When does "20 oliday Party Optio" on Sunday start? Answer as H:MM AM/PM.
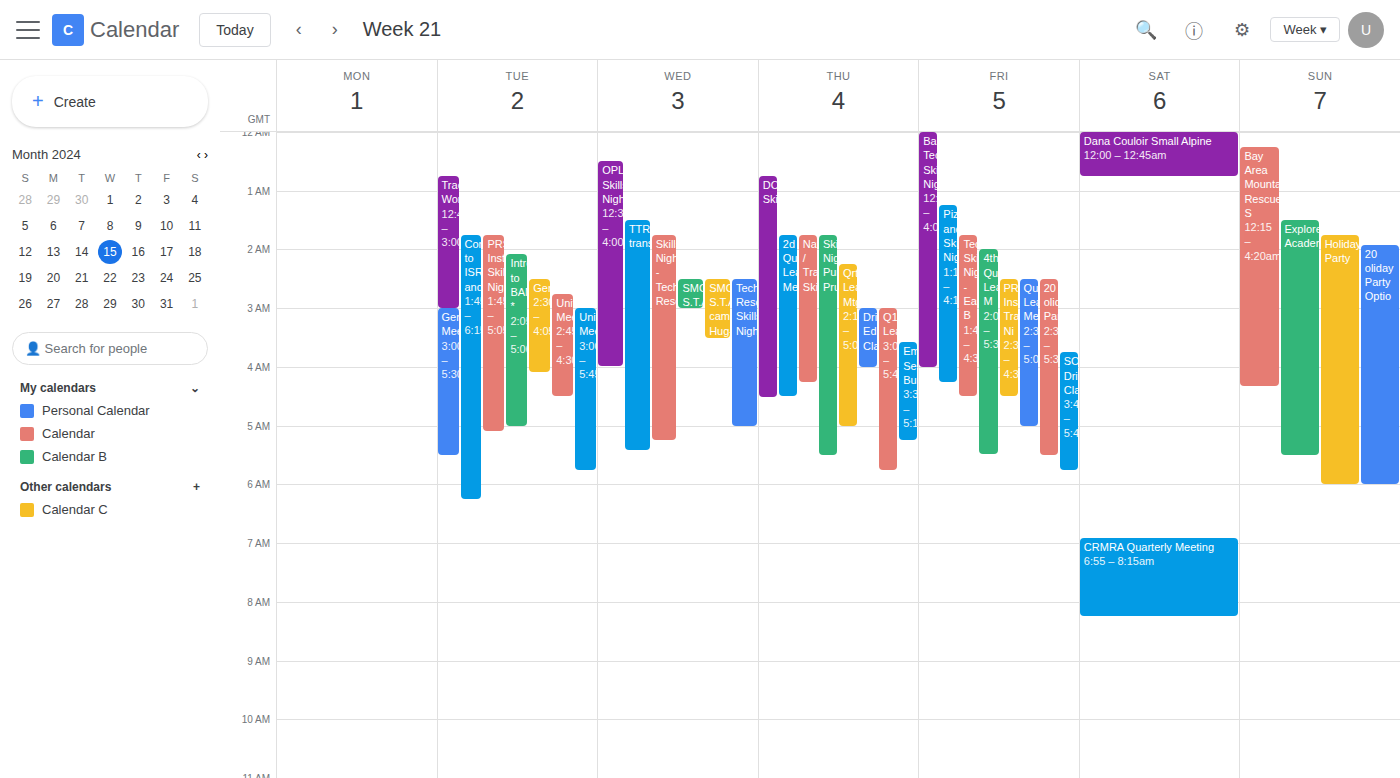
1:55 AM